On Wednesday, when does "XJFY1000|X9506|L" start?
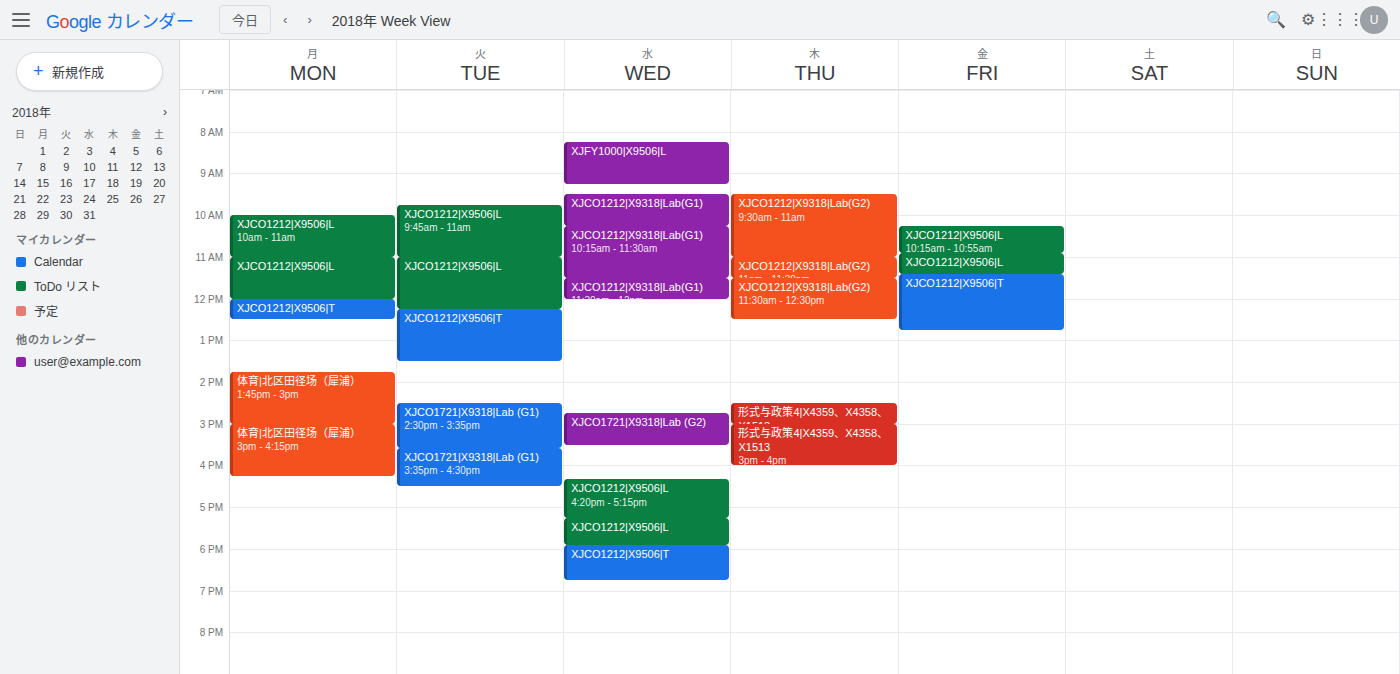
8:15 AM